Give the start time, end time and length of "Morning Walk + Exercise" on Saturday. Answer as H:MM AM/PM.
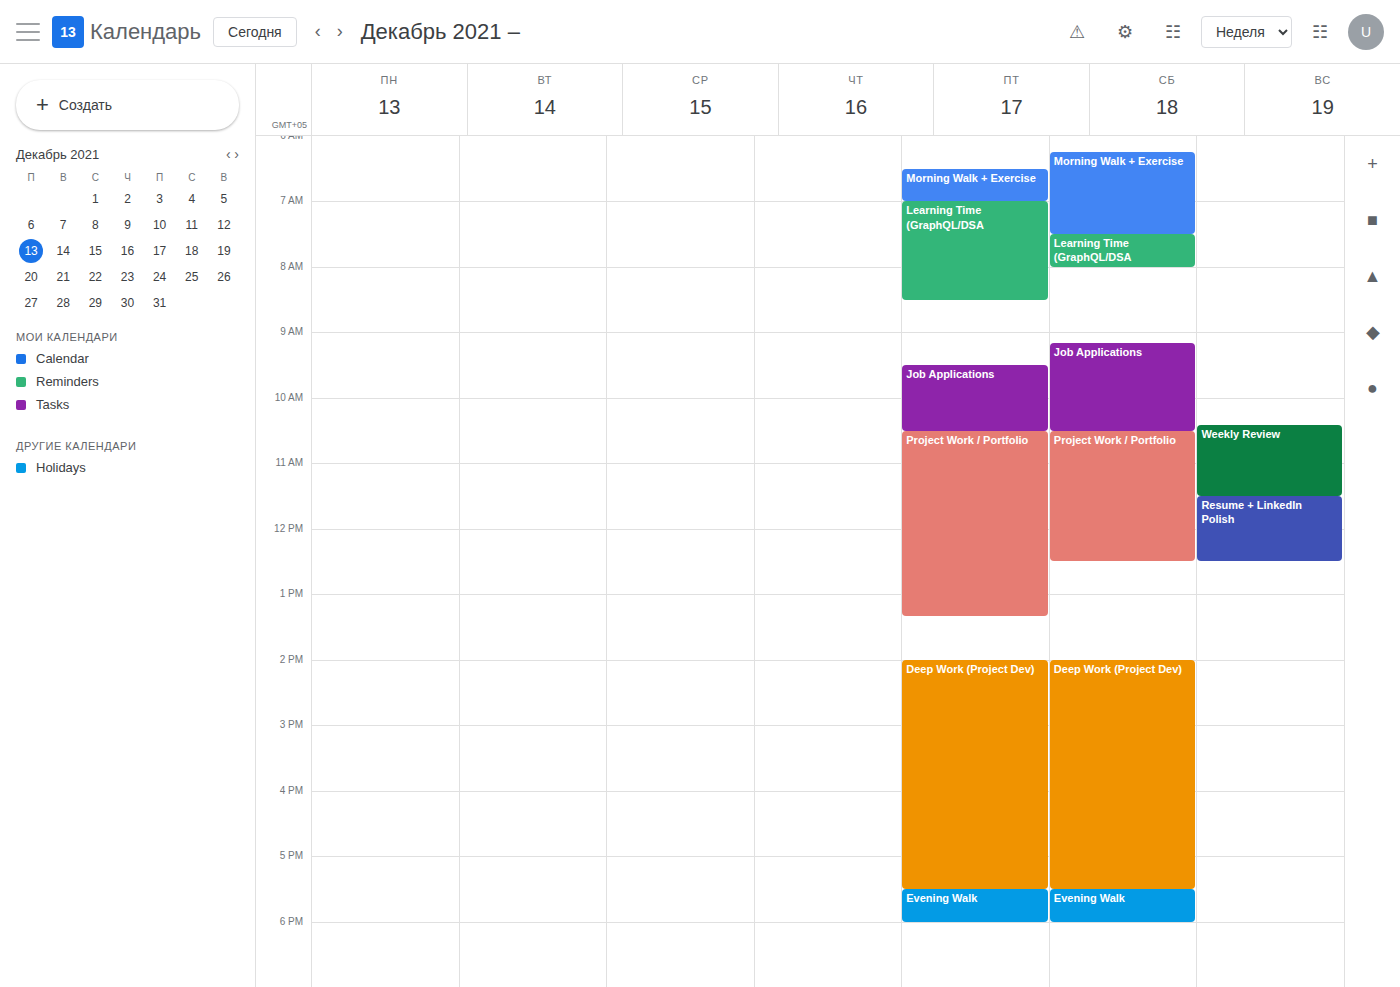
6:15 AM to 7:30 AM, 1 hour 15 minutes